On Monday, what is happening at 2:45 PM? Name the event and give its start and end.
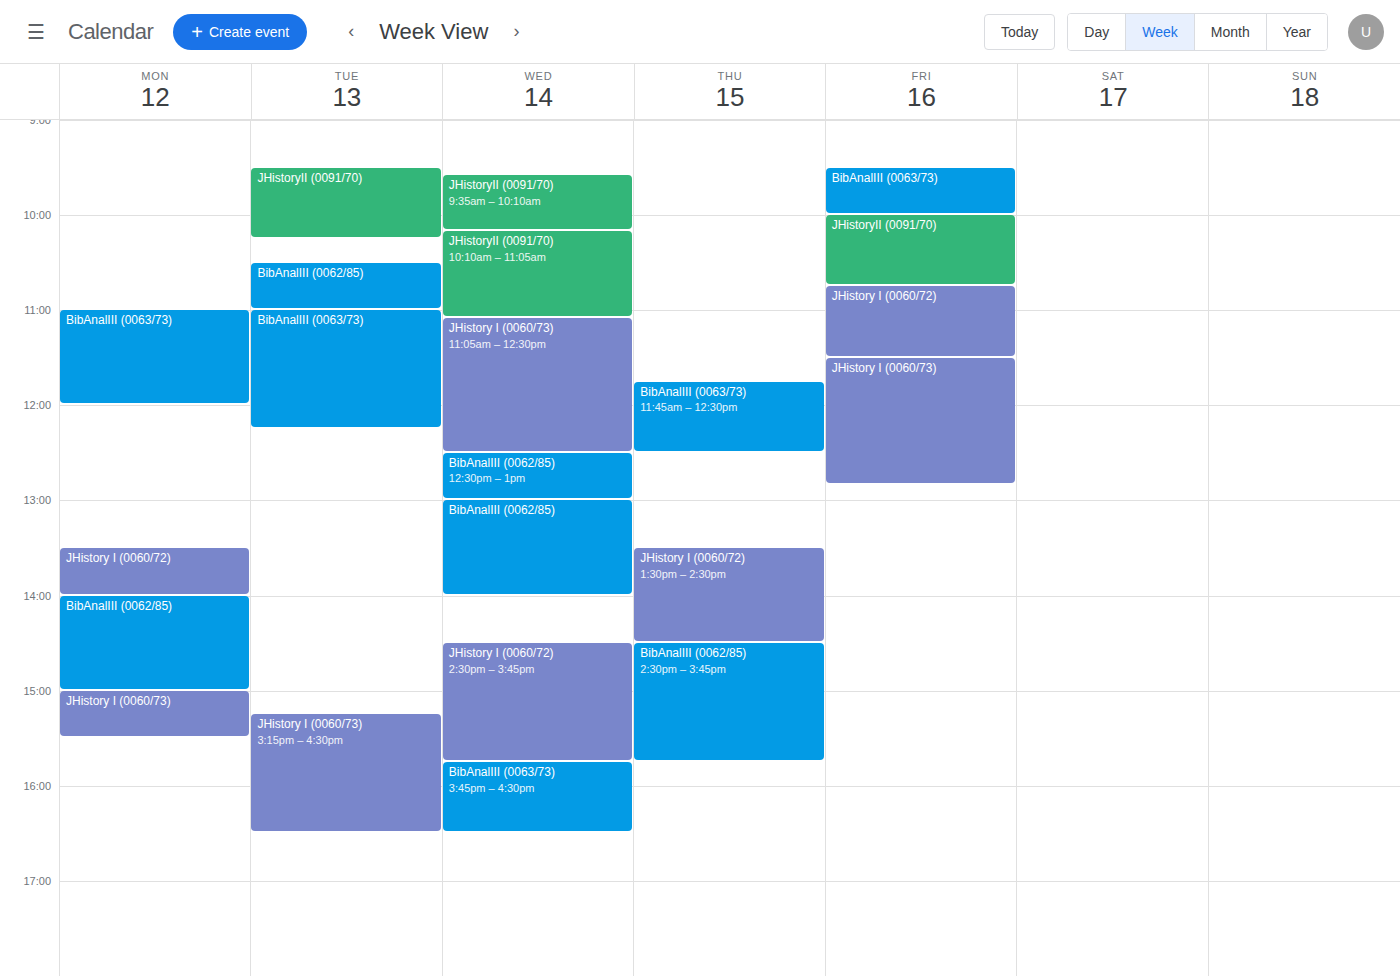
"BibAnalIII (0062/85)", 2:00 PM to 3:00 PM